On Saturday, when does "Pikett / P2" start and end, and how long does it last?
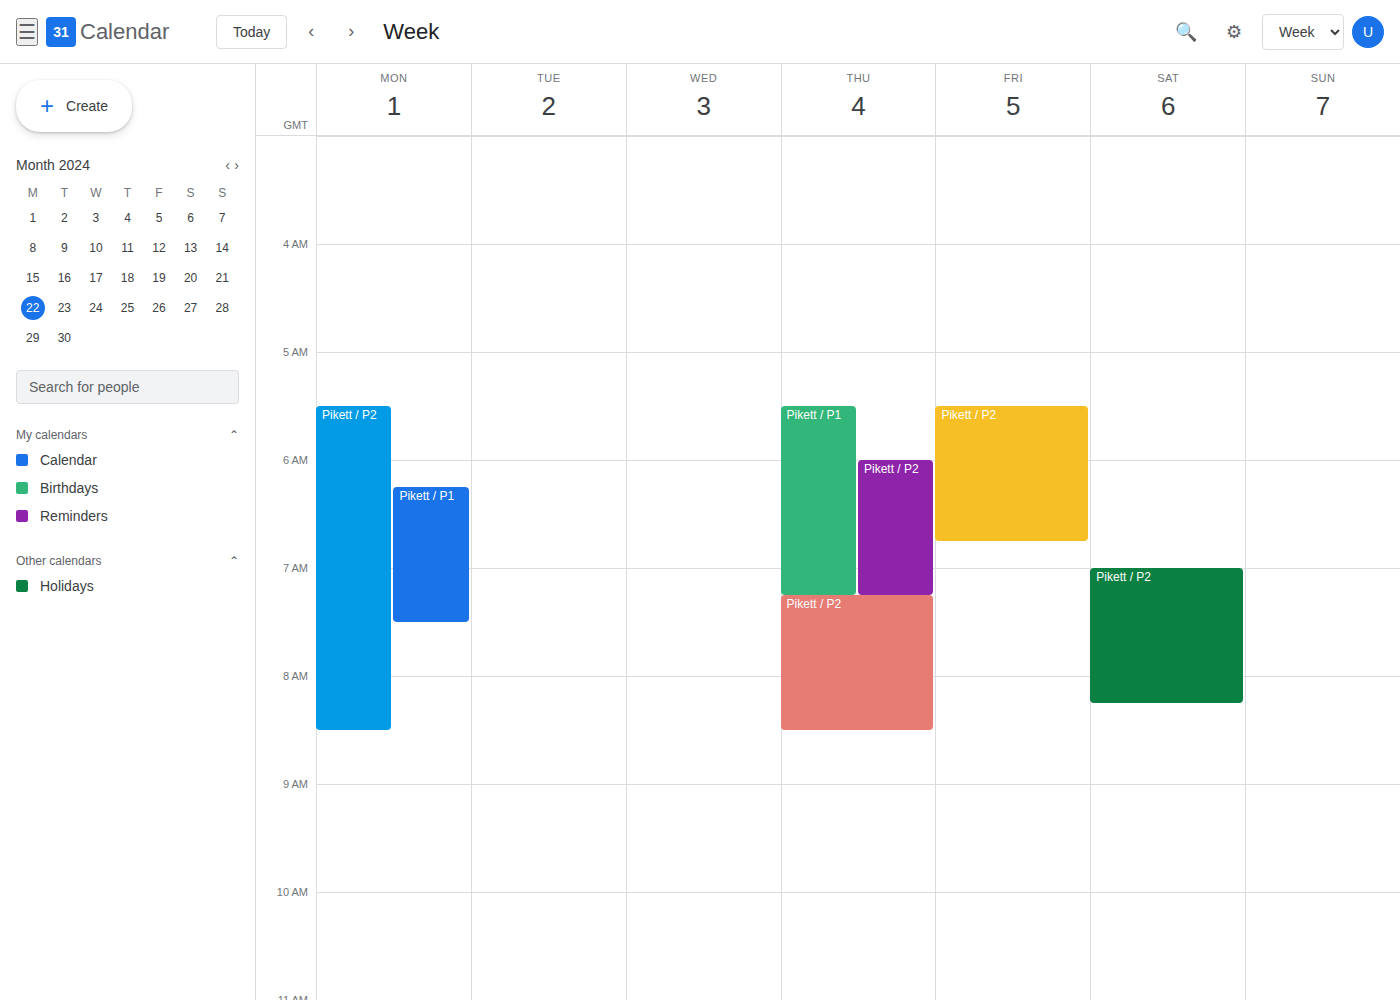
7:00 AM to 8:15 AM, 1 hour 15 minutes